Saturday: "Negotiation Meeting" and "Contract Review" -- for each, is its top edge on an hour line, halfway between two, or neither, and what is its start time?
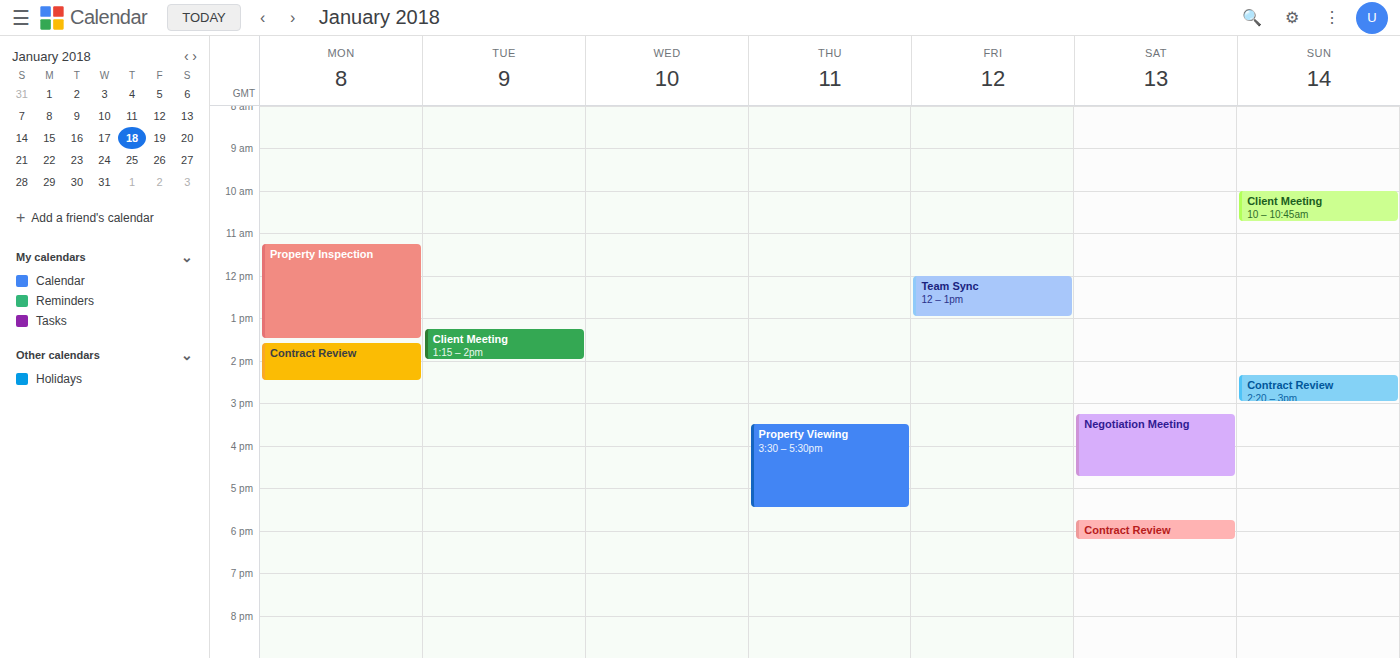
"Negotiation Meeting": 3:15 PM, neither: a quarter of the way from the 3 PM line to the 4 PM line. "Contract Review": 5:45 PM, neither: three quarters of the way from the 5 PM line to the 6 PM line.